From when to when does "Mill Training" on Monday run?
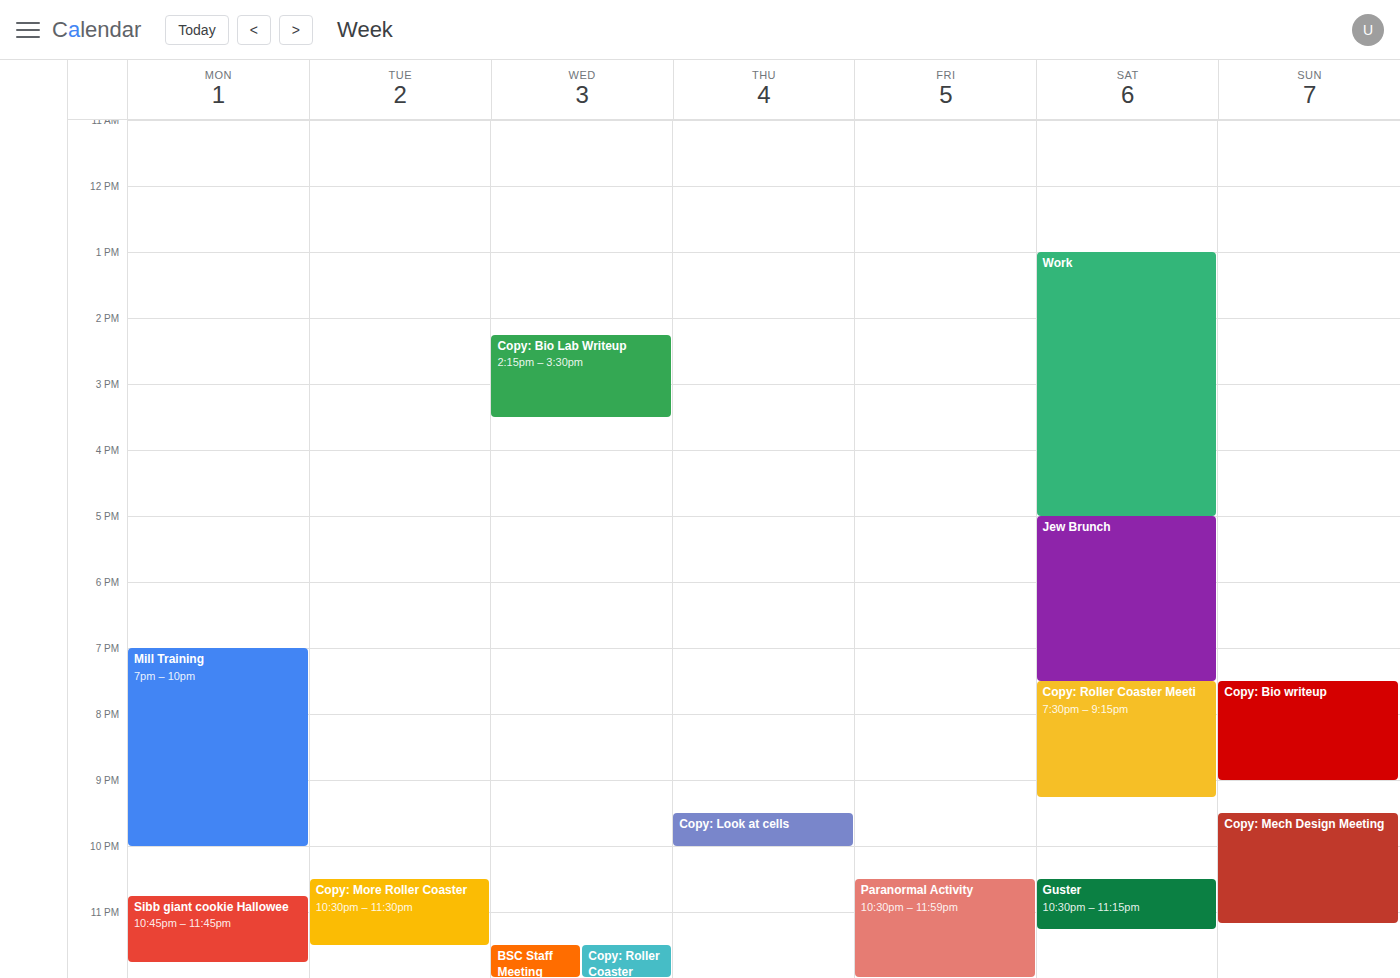
7:00 PM to 10:00 PM